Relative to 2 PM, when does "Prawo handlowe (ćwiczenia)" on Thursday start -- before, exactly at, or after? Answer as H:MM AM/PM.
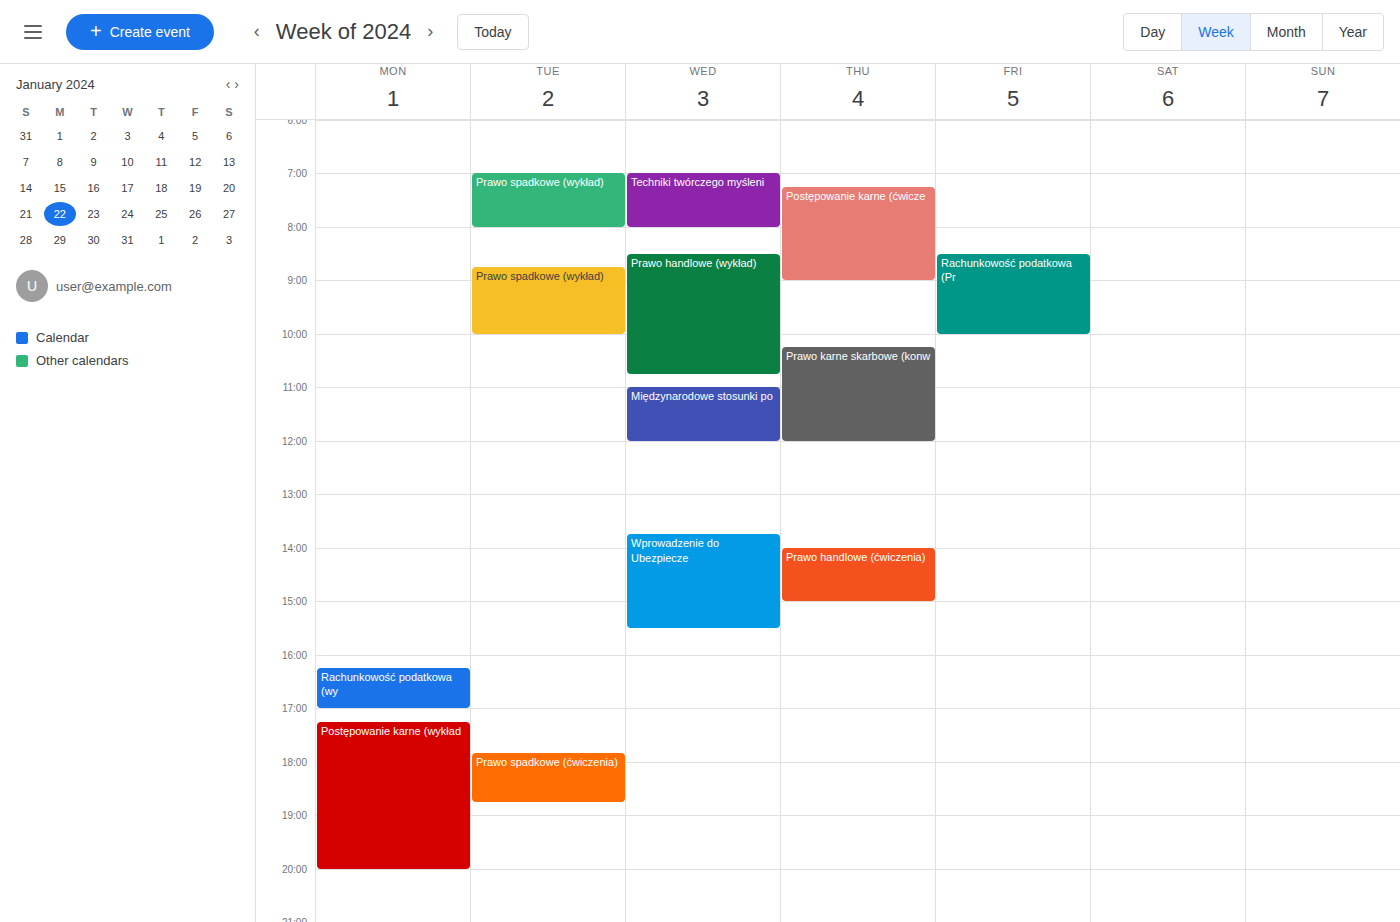
2:00 PM -- exactly at 2 PM, on the 2 PM line.